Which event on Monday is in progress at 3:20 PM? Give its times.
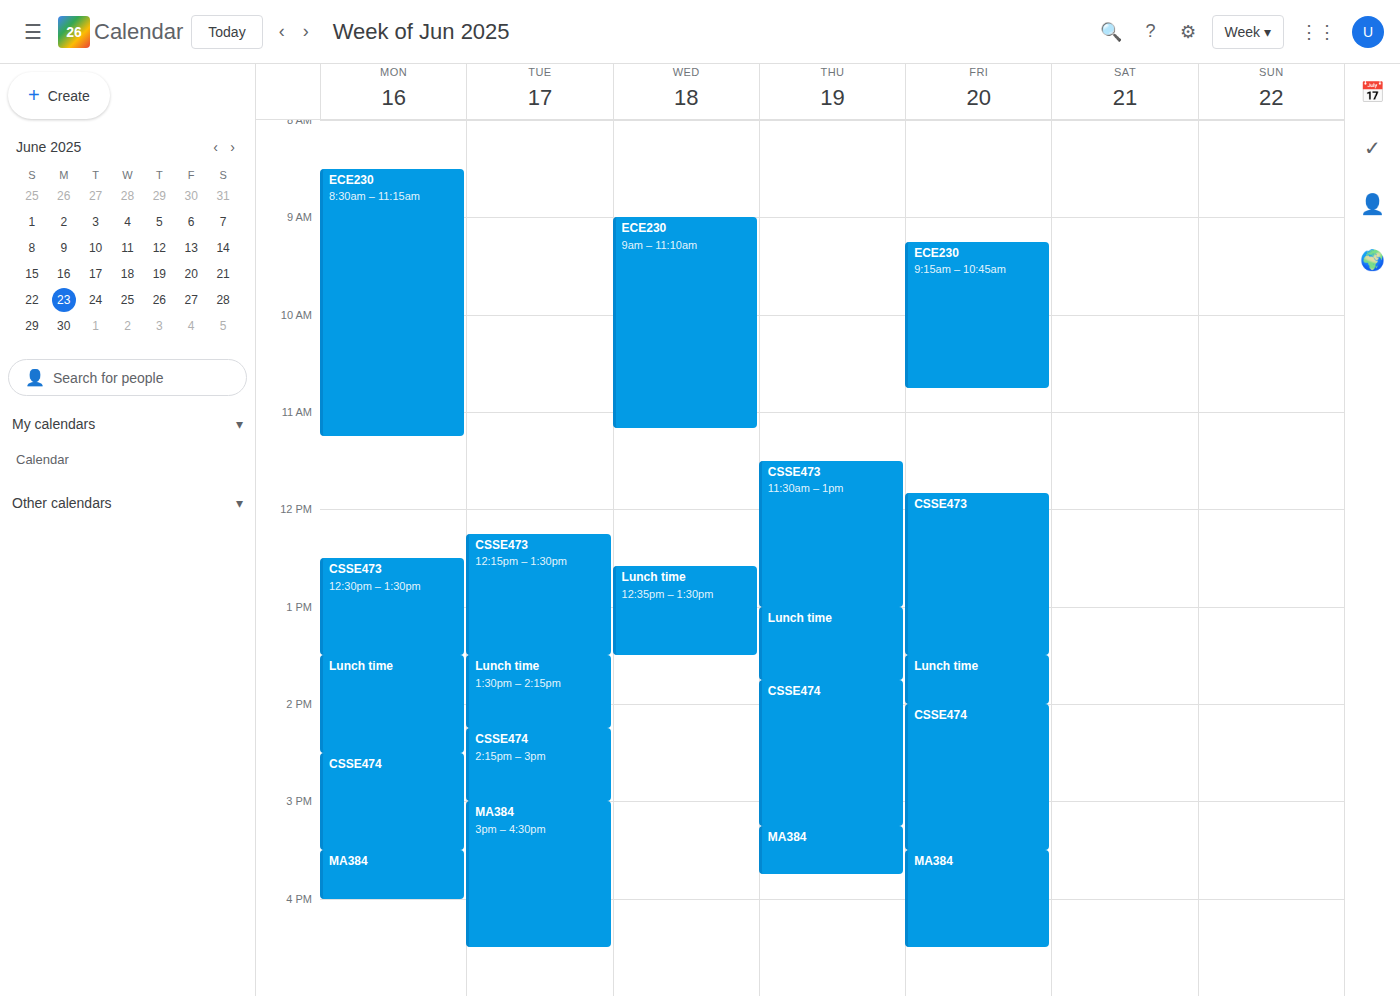
"CSSE474", 2:30 PM to 3:30 PM